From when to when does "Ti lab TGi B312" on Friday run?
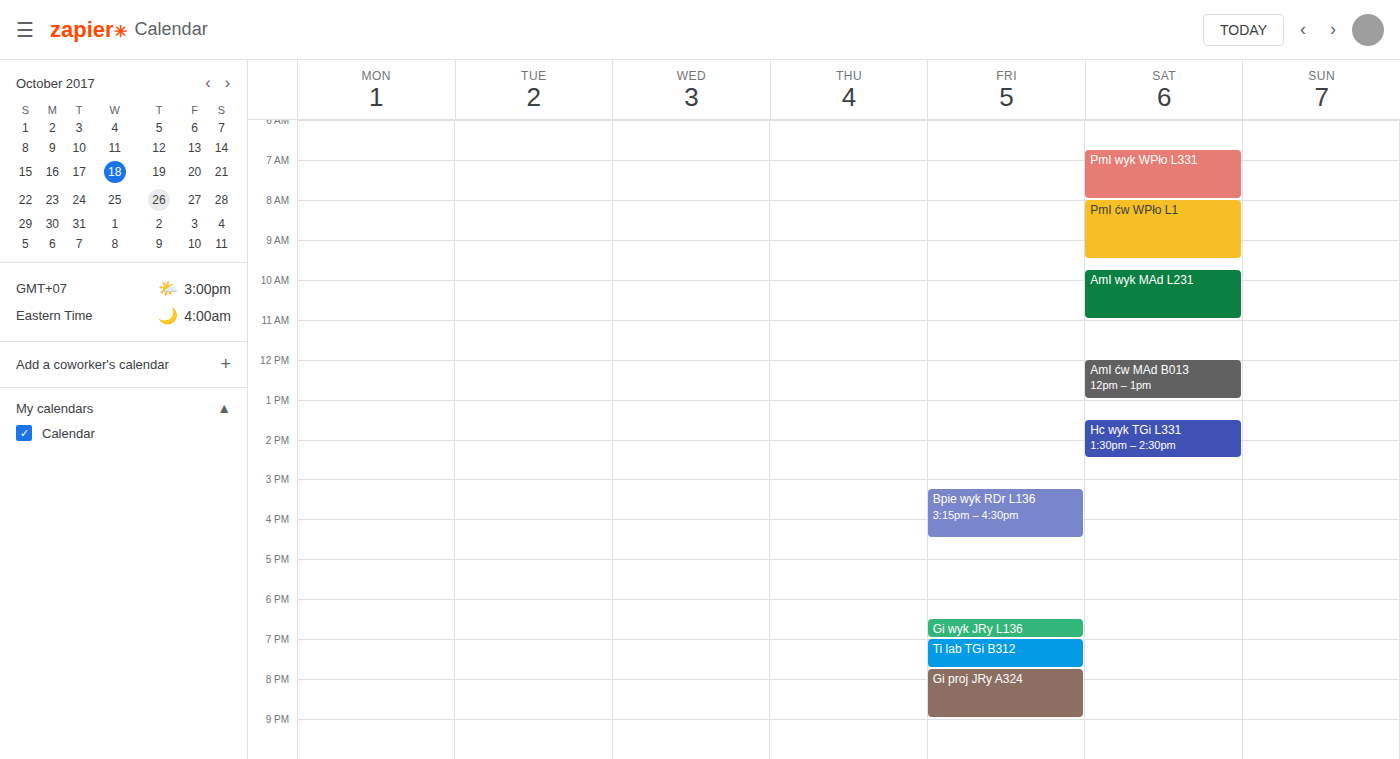
7:00 PM to 7:45 PM